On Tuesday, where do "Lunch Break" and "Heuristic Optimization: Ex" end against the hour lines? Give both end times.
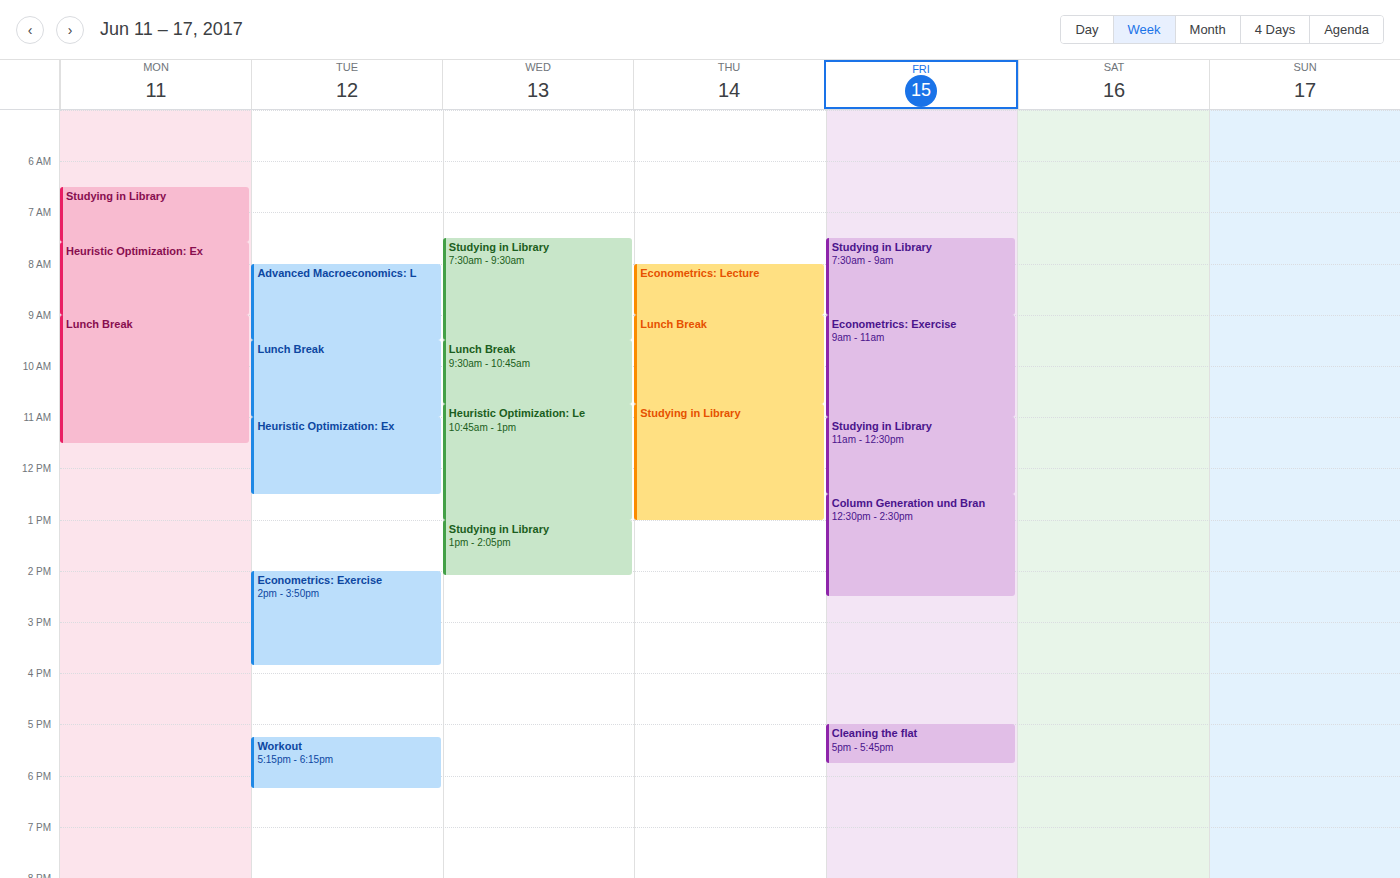
"Lunch Break": 11:00, exactly on the 11:00 line. "Heuristic Optimization: Ex": 12:30, halfway between the 12:00 and 13:00 lines.